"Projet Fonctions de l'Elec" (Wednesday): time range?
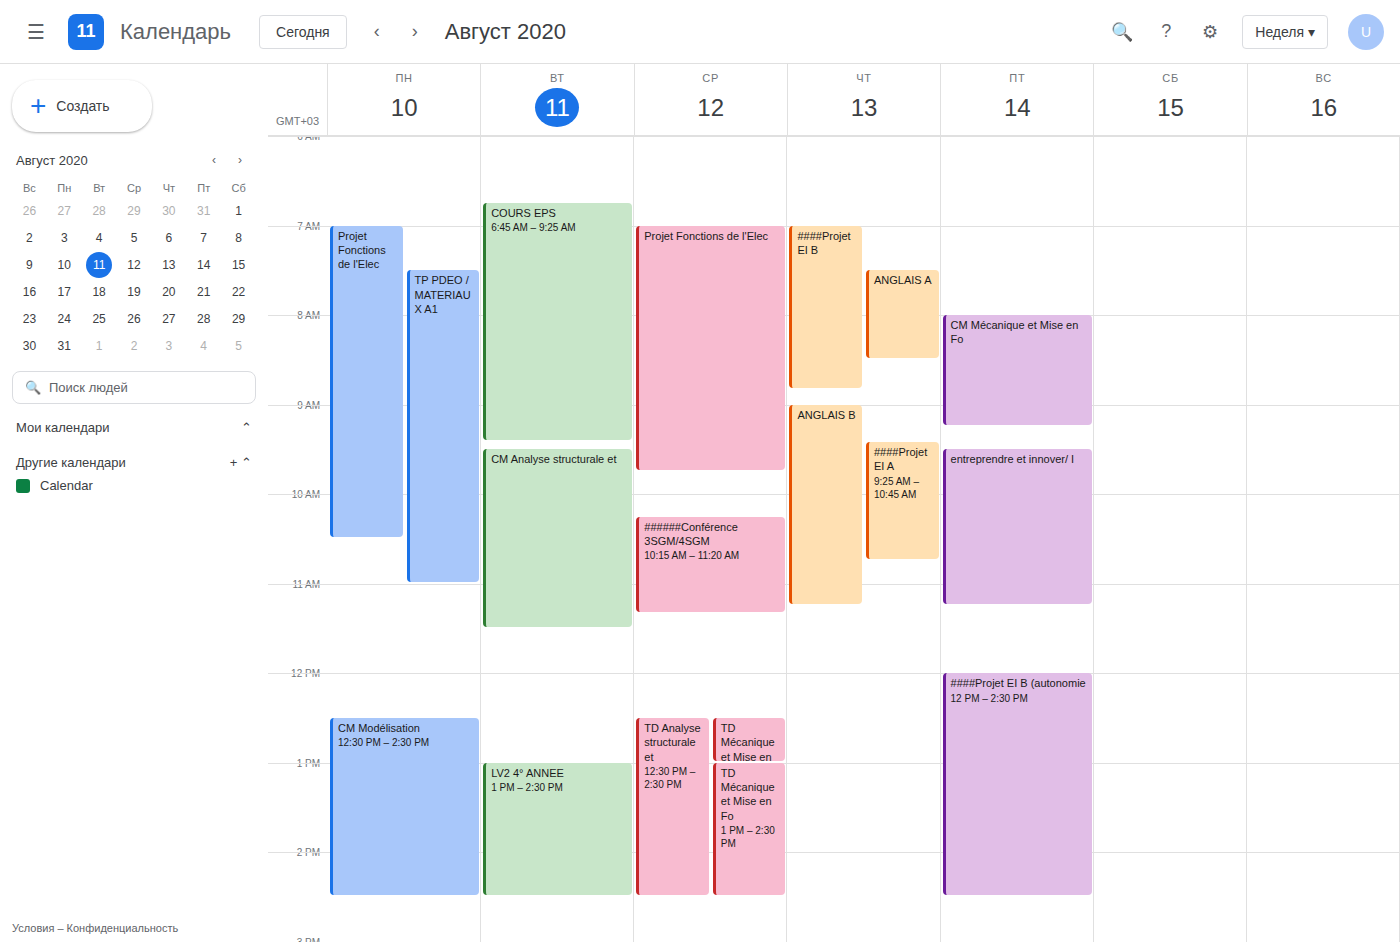
7:00 AM to 9:45 AM